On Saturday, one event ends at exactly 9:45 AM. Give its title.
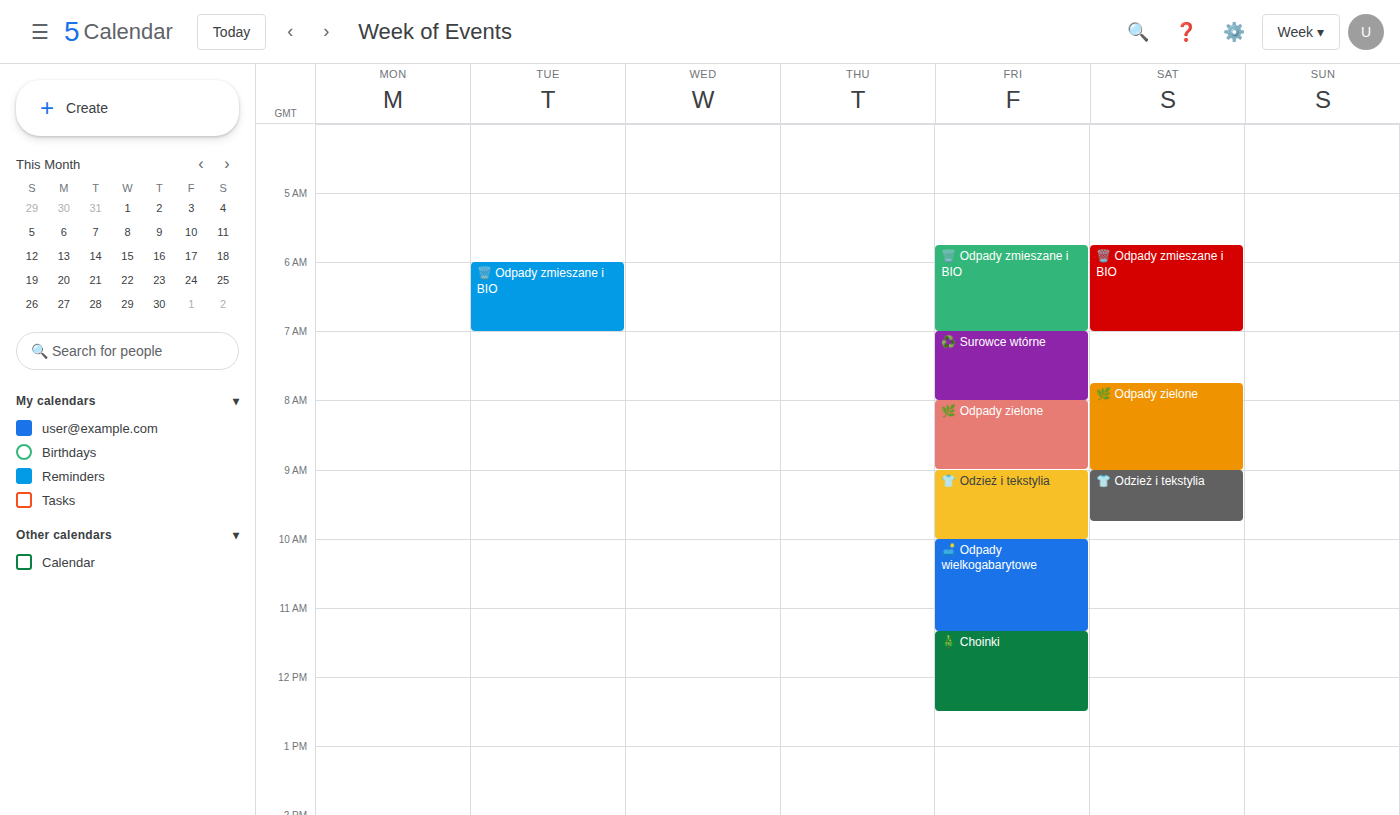
"👕 Odzież i tekstylia"